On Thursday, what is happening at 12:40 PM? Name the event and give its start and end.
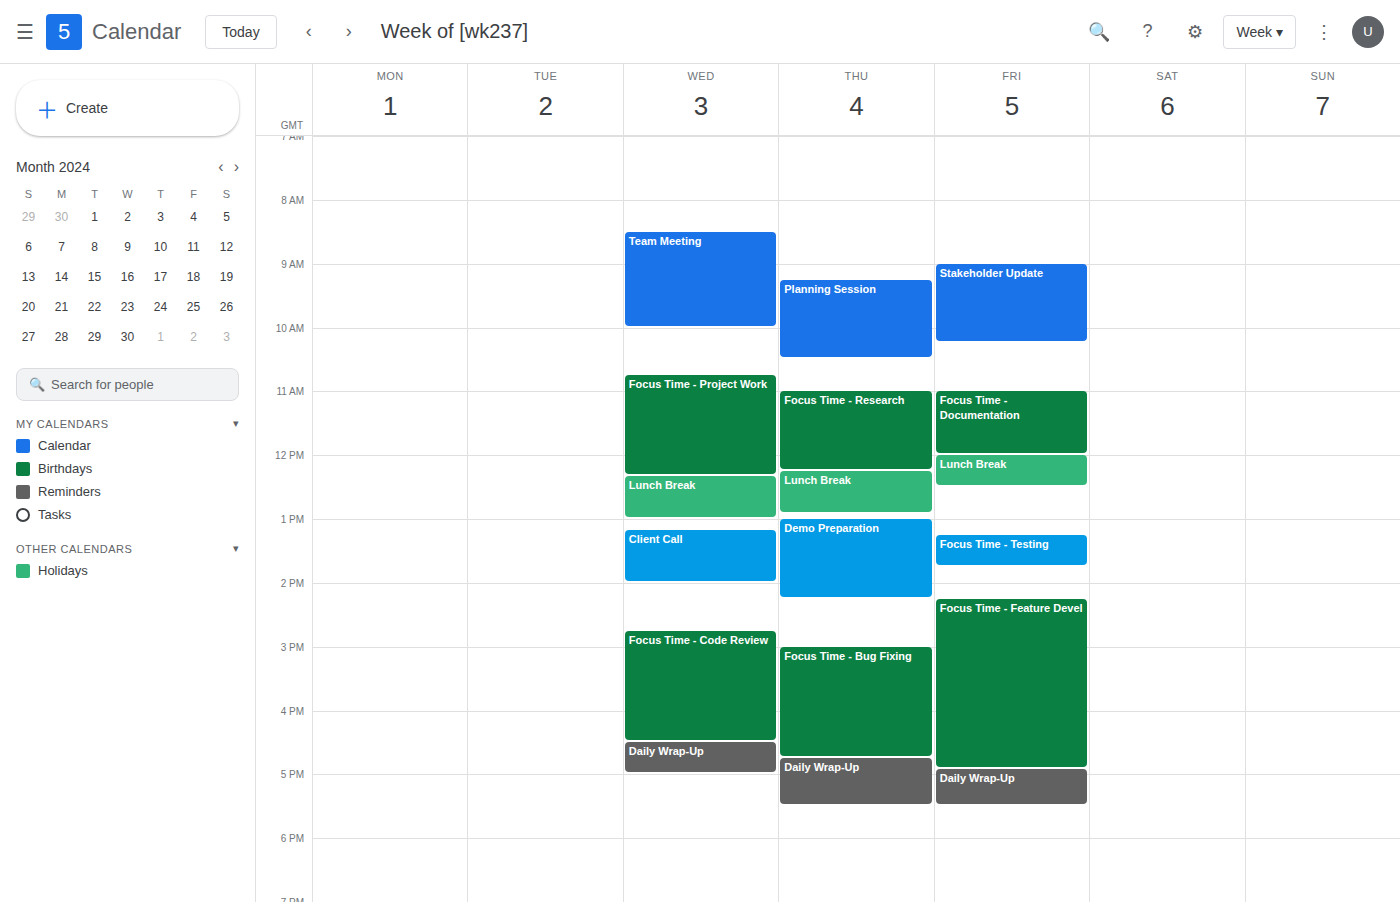
"Lunch Break", 12:15 PM to 12:55 PM